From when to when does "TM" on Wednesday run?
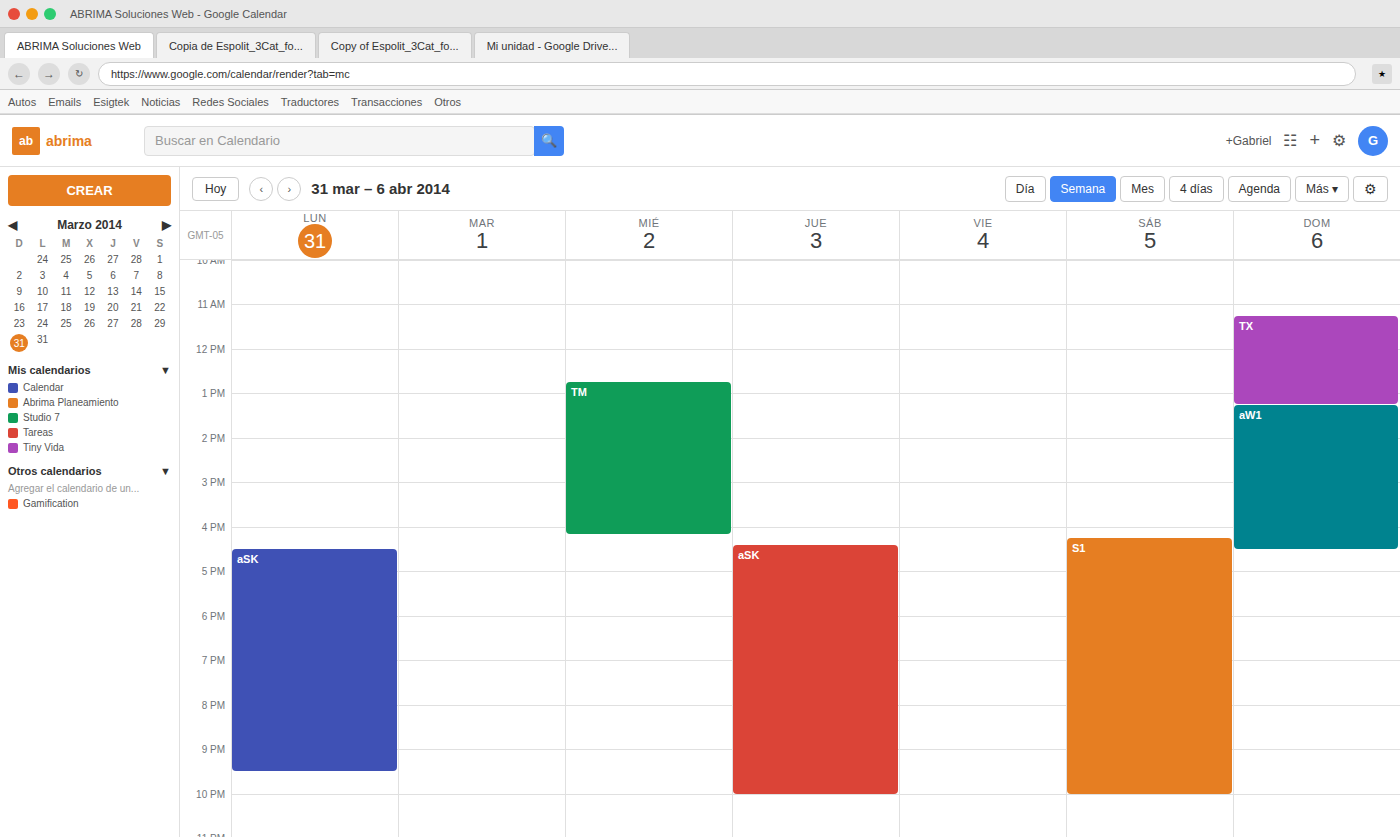
12:45 PM to 4:10 PM